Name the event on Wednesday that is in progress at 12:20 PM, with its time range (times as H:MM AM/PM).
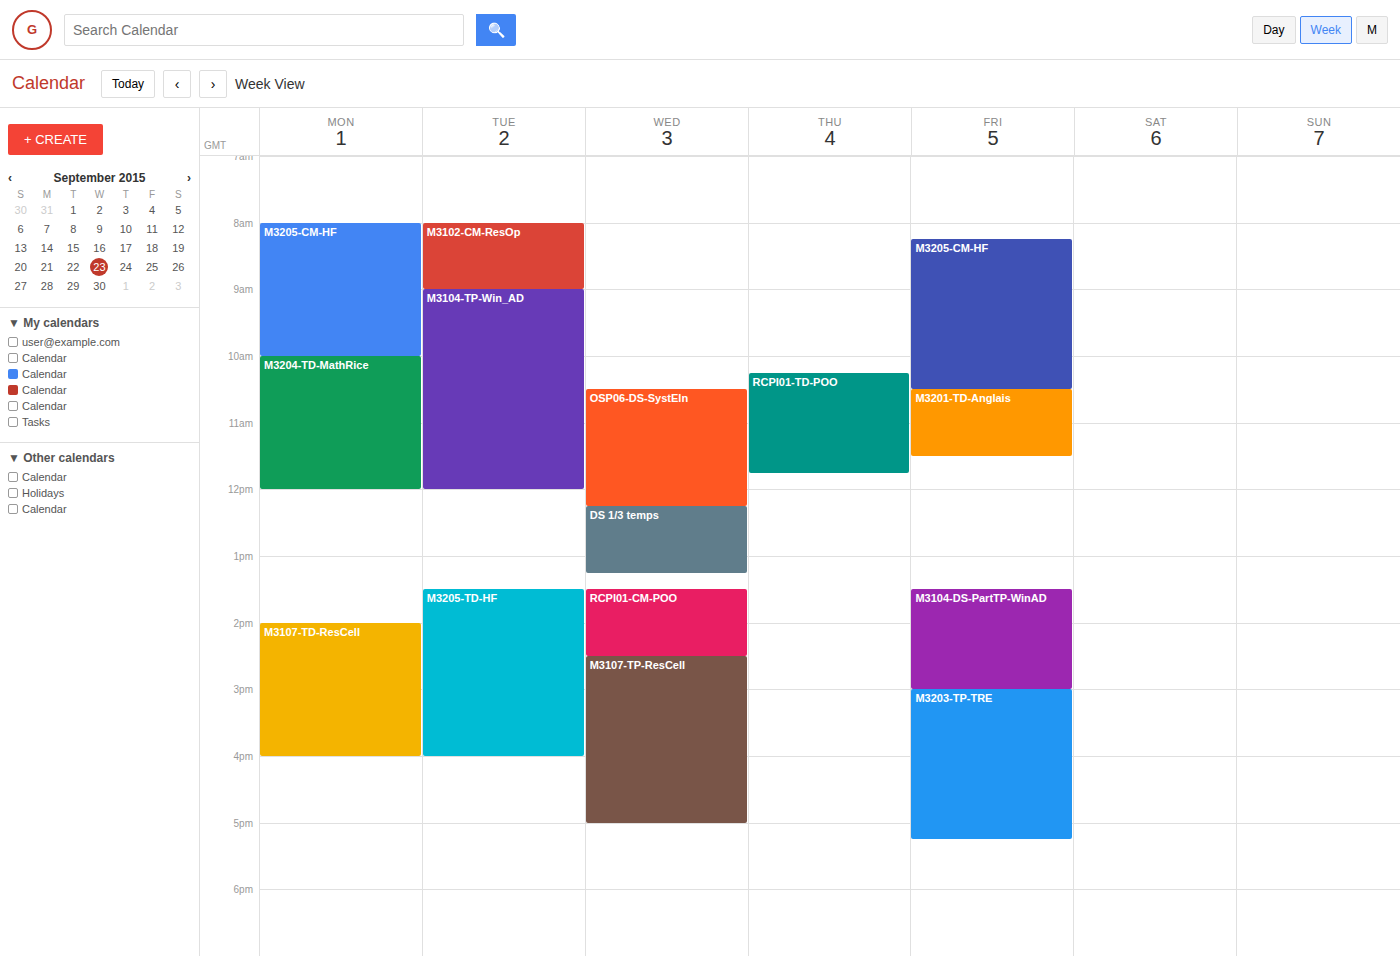
"DS 1/3 temps", 12:15 PM to 1:15 PM